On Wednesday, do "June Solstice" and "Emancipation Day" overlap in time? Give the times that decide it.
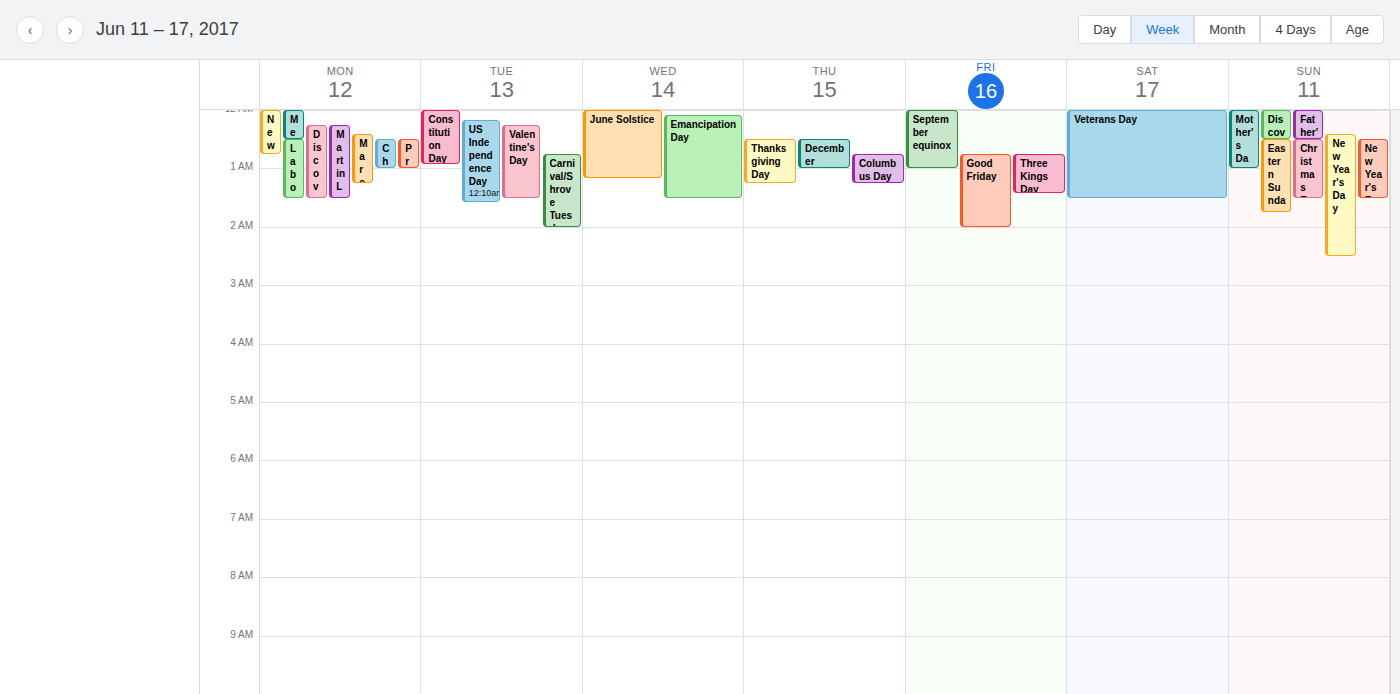
"Emancipation Day" starts at 12:05 AM, before "June Solstice" ends at 1:10 AM -- they overlap.